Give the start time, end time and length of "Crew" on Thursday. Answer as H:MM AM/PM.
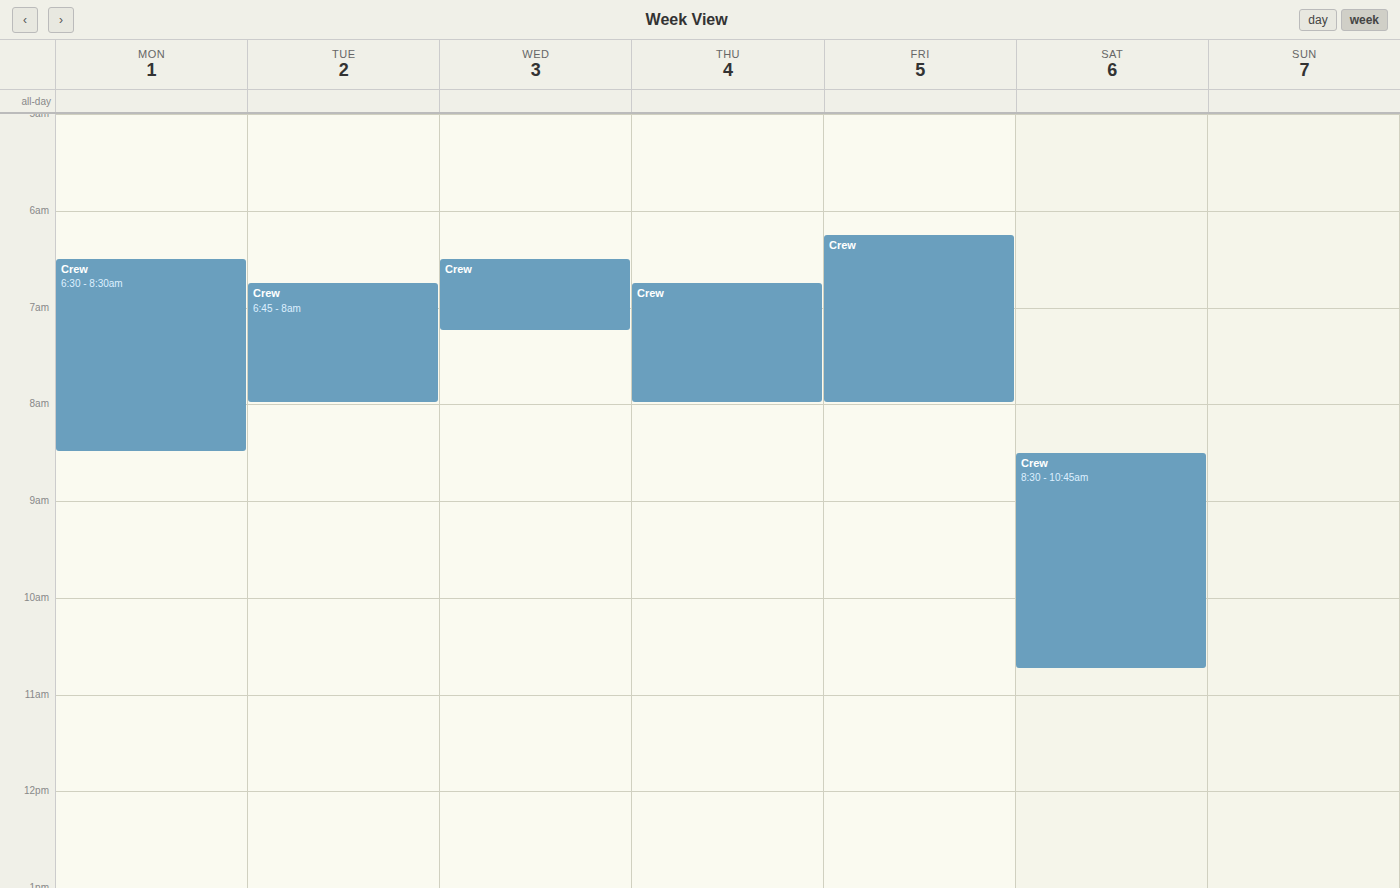
6:45 AM to 8:00 AM, 1 hour 15 minutes